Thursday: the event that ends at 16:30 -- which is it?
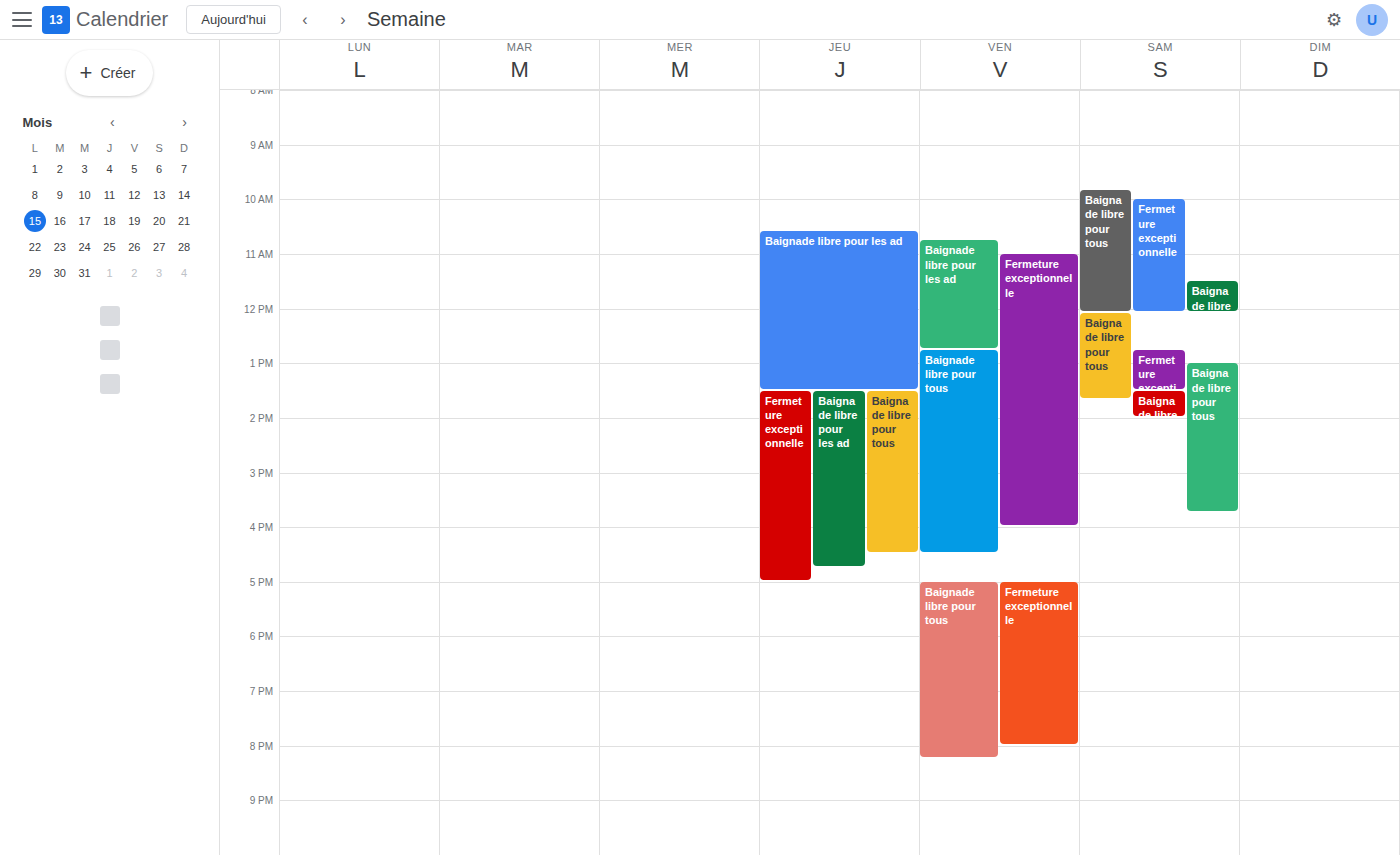
"Baignade libre pour tous"